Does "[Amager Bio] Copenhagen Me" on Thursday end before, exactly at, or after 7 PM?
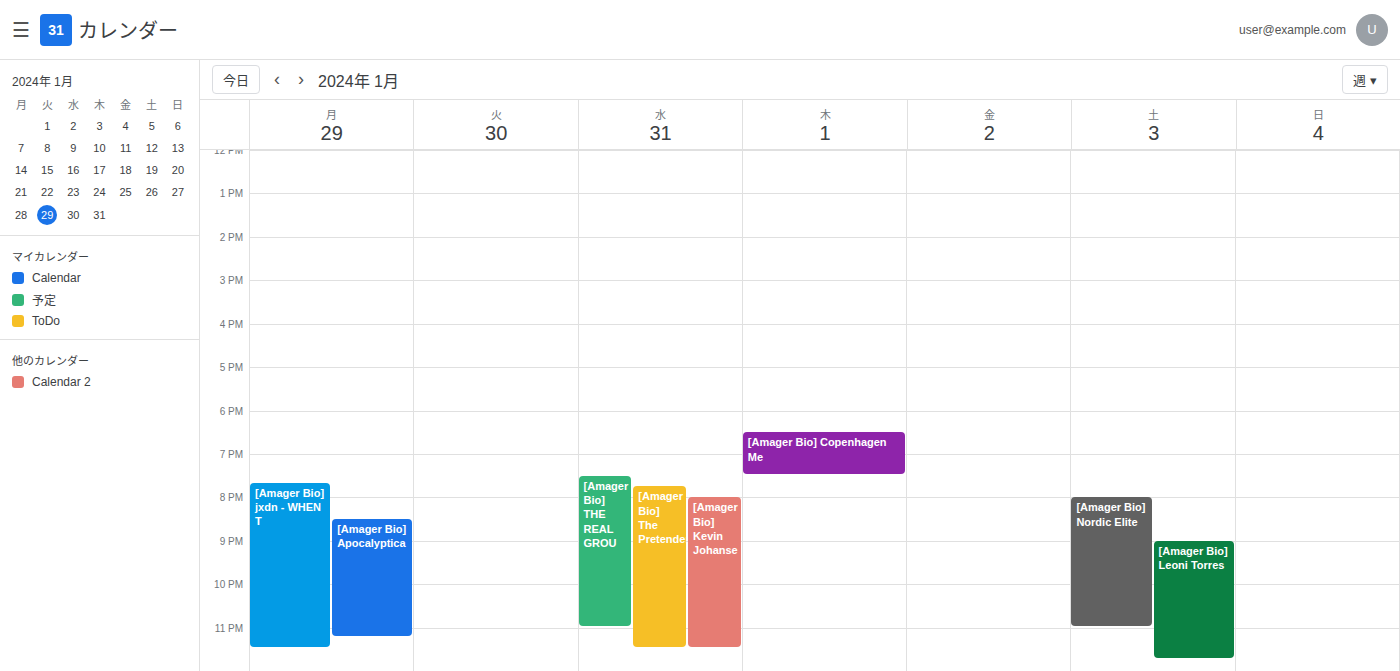
7:30 PM -- after 7 PM, 30 minutes below the 7 PM line.